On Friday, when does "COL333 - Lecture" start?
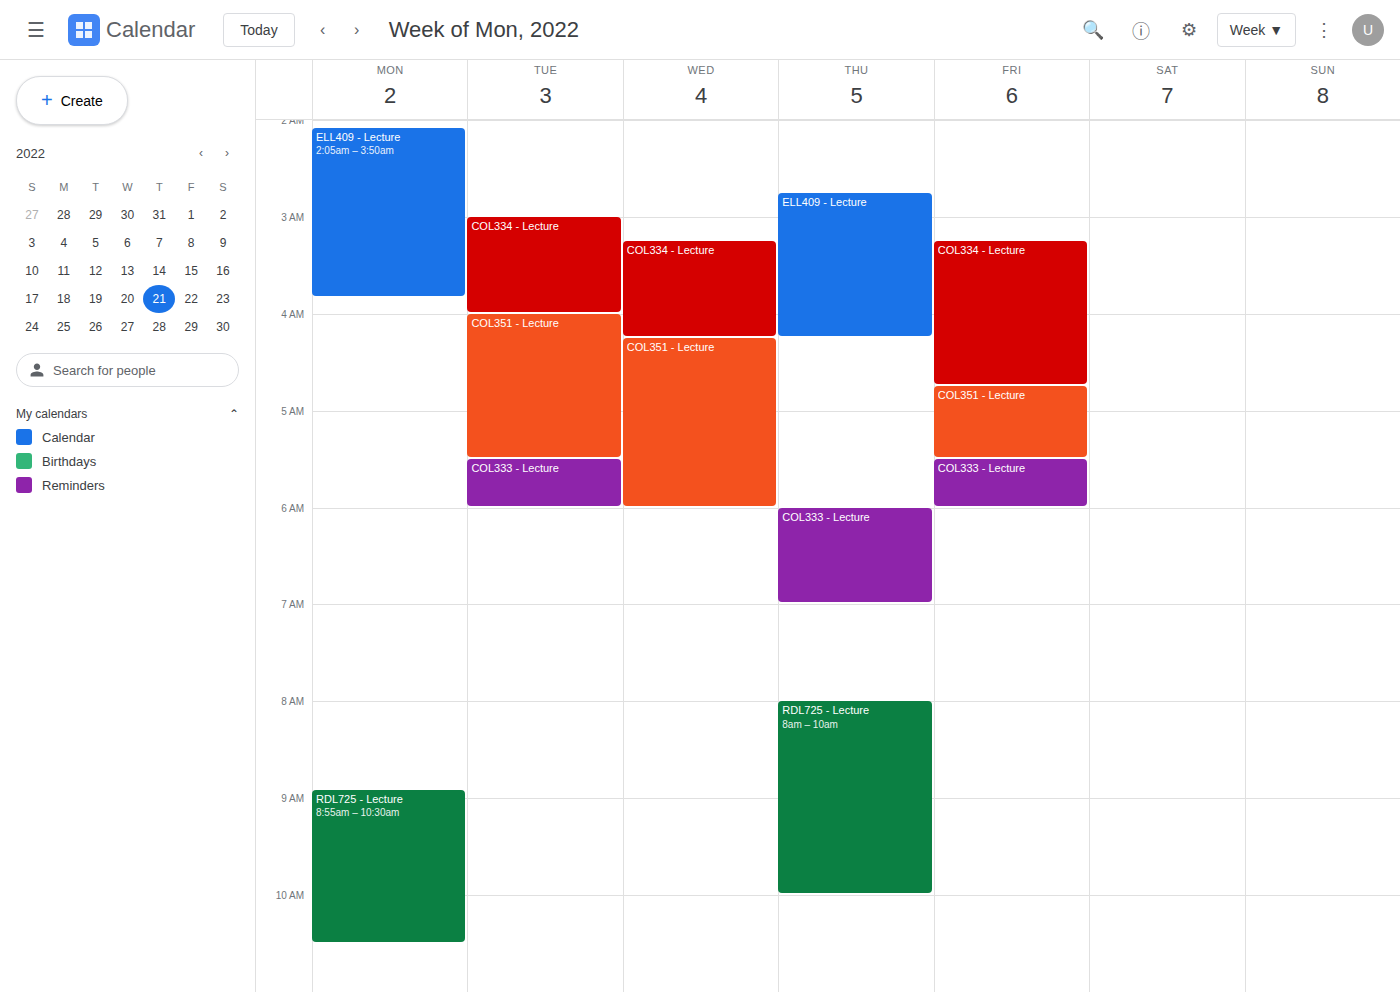
5:30 AM